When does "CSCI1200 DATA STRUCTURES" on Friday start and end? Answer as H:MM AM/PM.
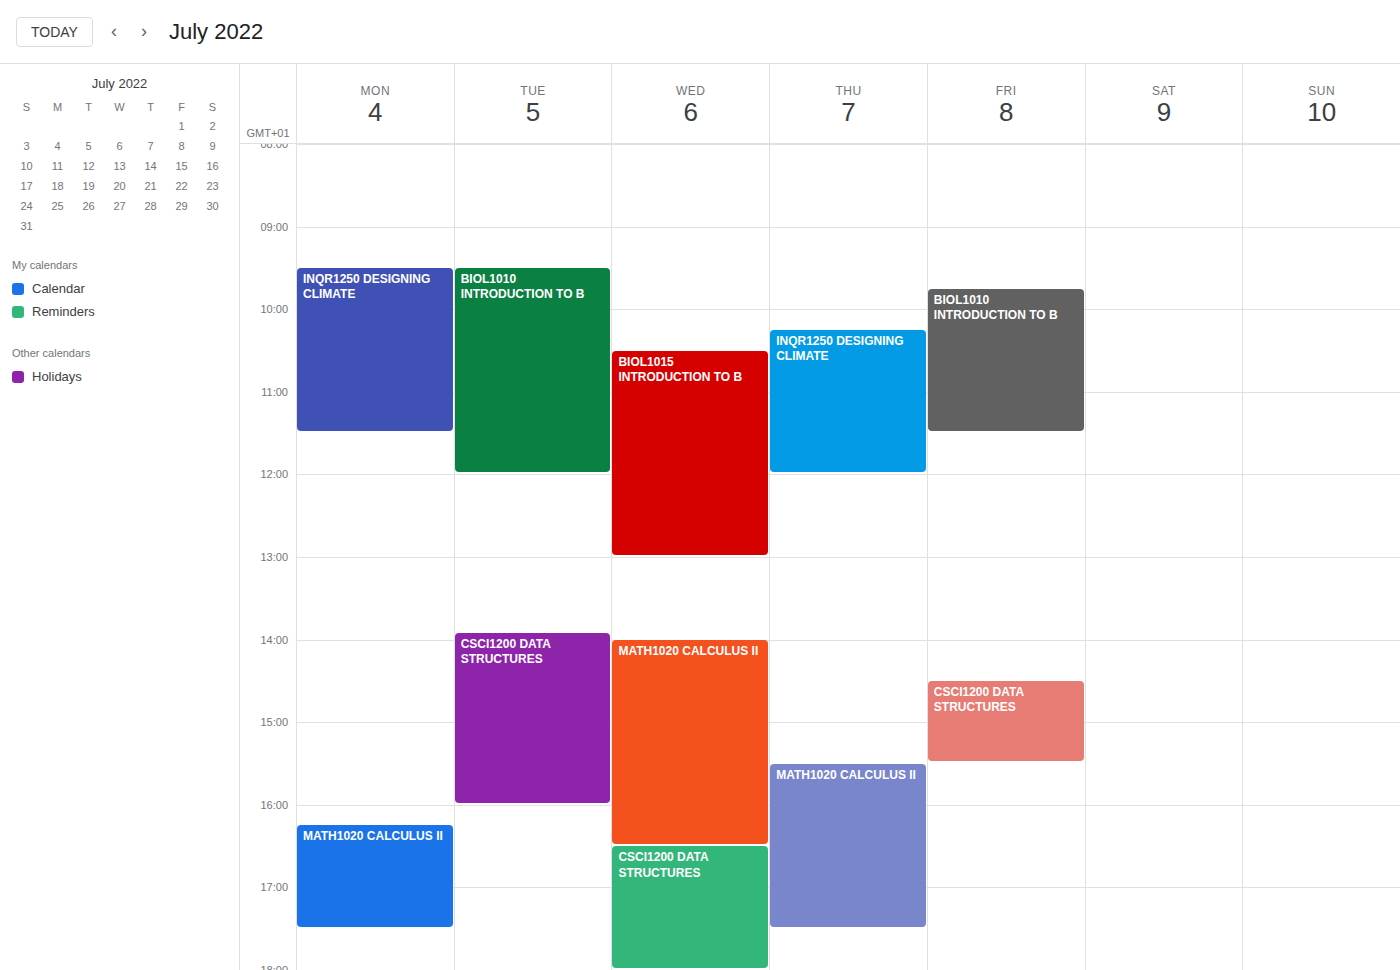
2:30 PM to 3:30 PM